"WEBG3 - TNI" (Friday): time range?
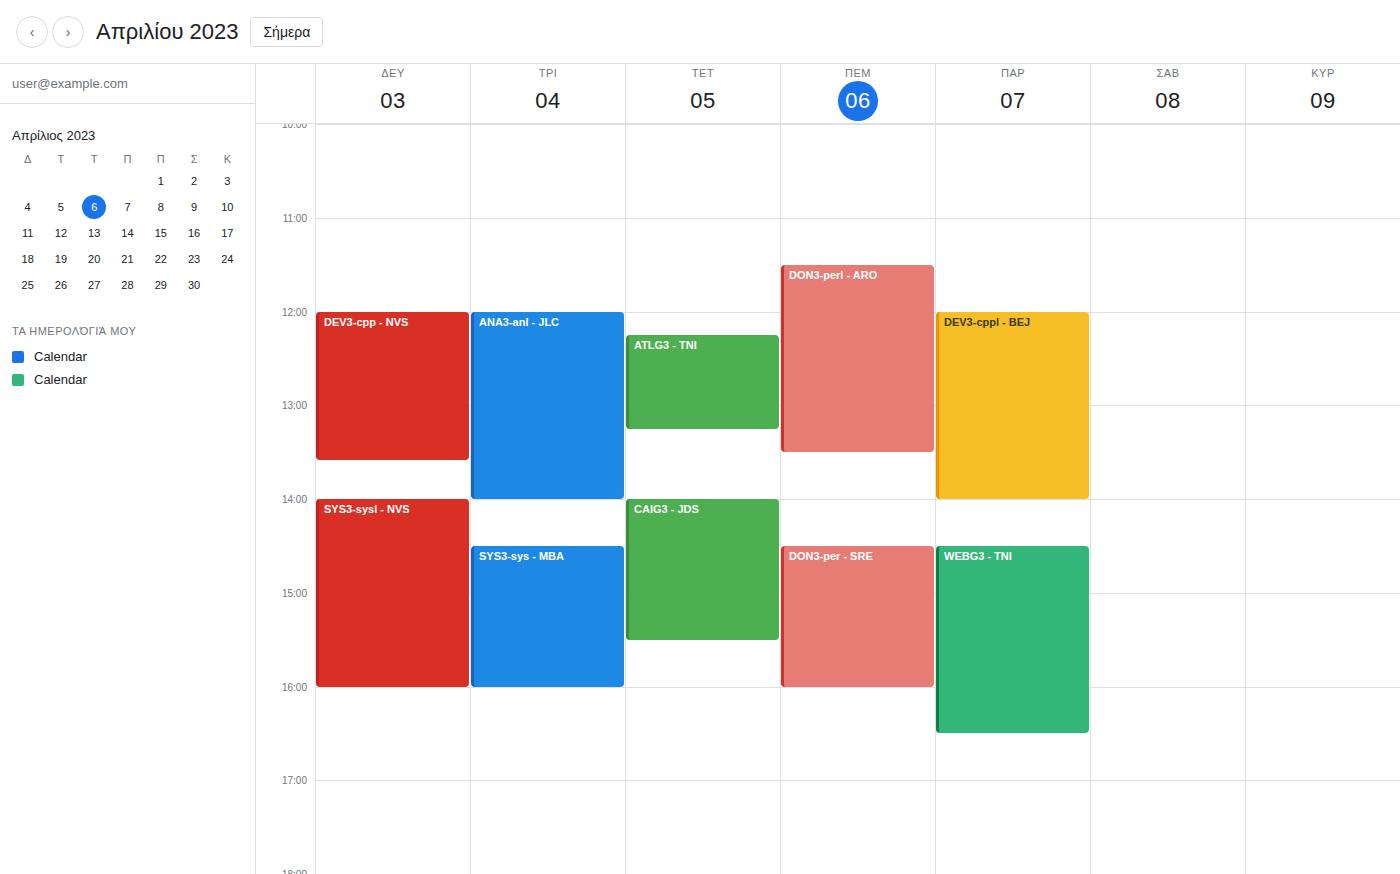
2:30 PM to 4:30 PM